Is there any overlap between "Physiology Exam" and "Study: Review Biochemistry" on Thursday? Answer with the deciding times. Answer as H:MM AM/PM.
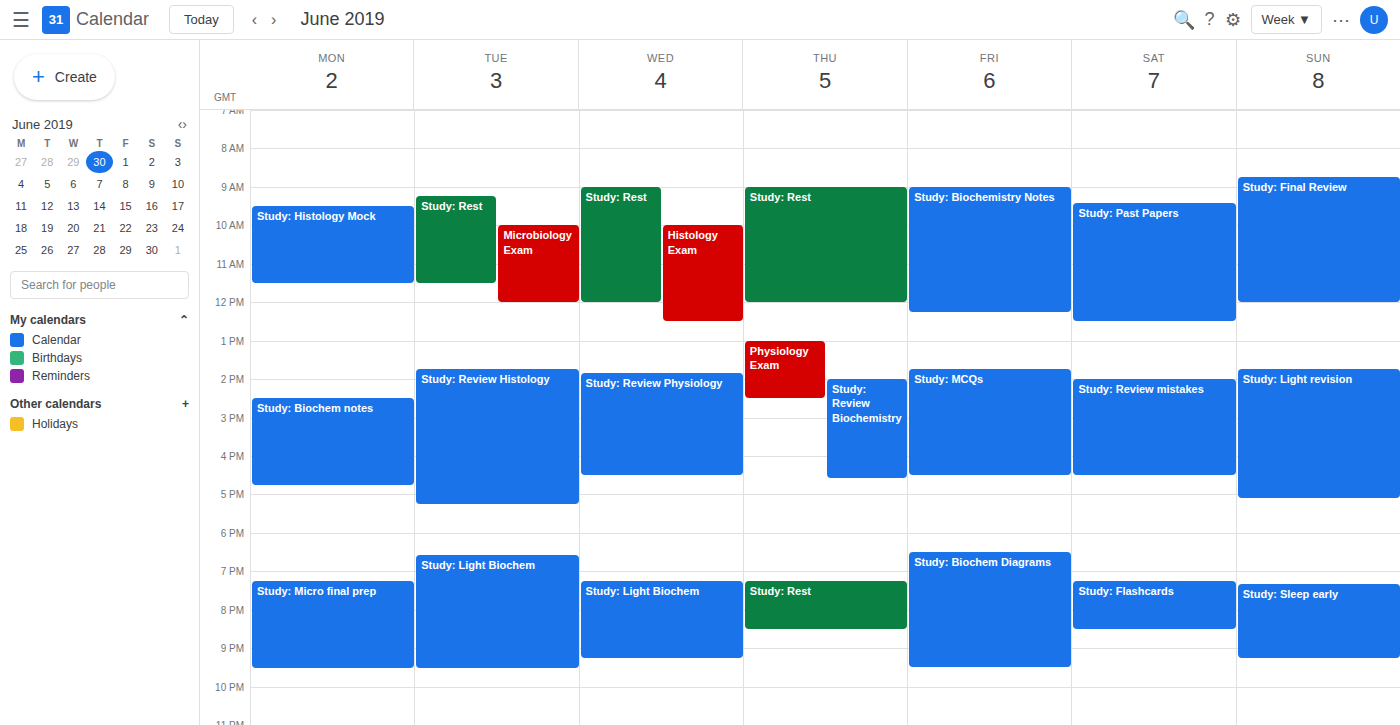
"Study: Review Biochemistry" starts at 2:00 PM, before "Physiology Exam" ends at 2:30 PM -- they overlap.